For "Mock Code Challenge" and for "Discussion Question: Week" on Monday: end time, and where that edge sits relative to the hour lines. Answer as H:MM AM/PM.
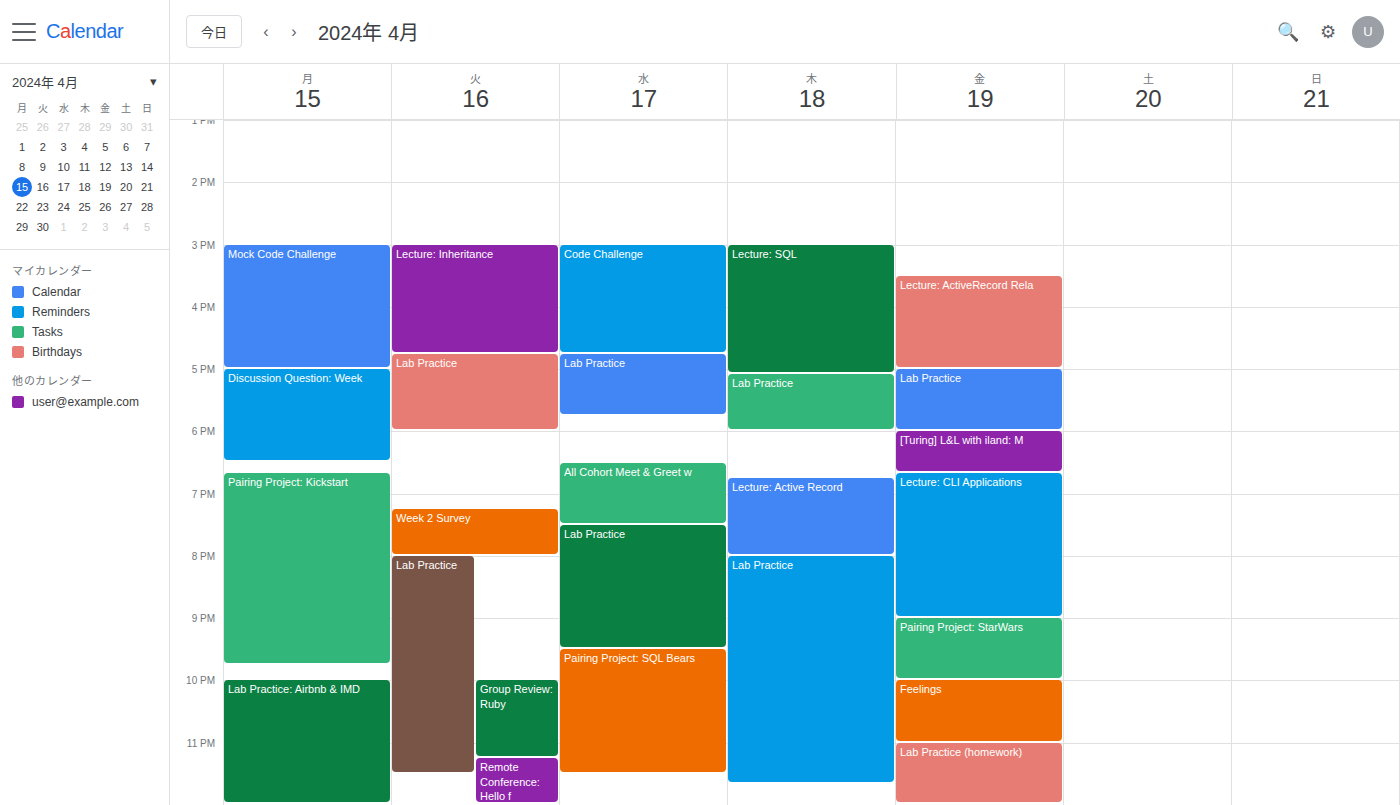
"Mock Code Challenge": 5:00 PM, exactly on the 5 PM line. "Discussion Question: Week": 6:30 PM, halfway between the 6 PM and 7 PM lines.